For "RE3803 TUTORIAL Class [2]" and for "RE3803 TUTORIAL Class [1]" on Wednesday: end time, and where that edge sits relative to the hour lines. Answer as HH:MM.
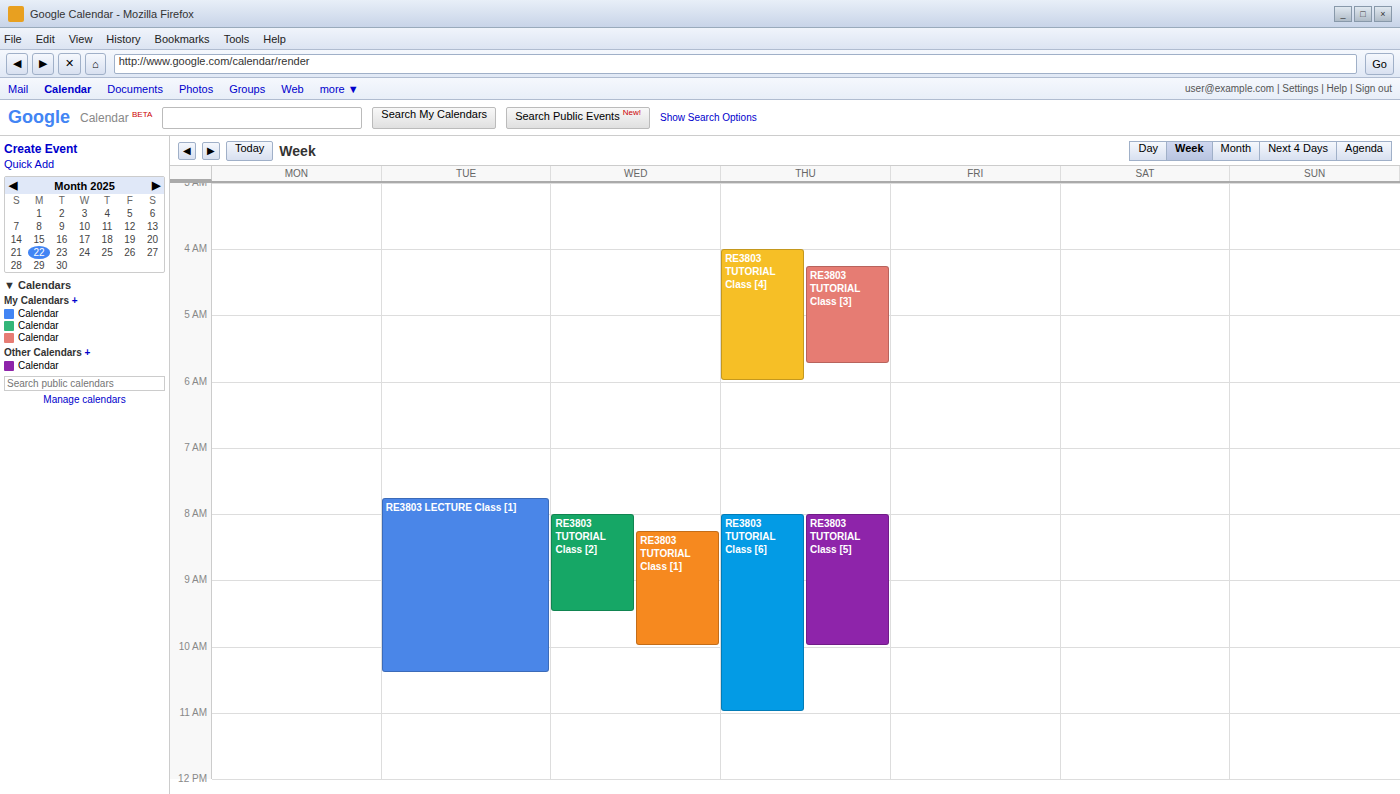
"RE3803 TUTORIAL Class [2]": 09:30, halfway between the 09:00 and 10:00 lines. "RE3803 TUTORIAL Class [1]": 10:00, exactly on the 10:00 line.